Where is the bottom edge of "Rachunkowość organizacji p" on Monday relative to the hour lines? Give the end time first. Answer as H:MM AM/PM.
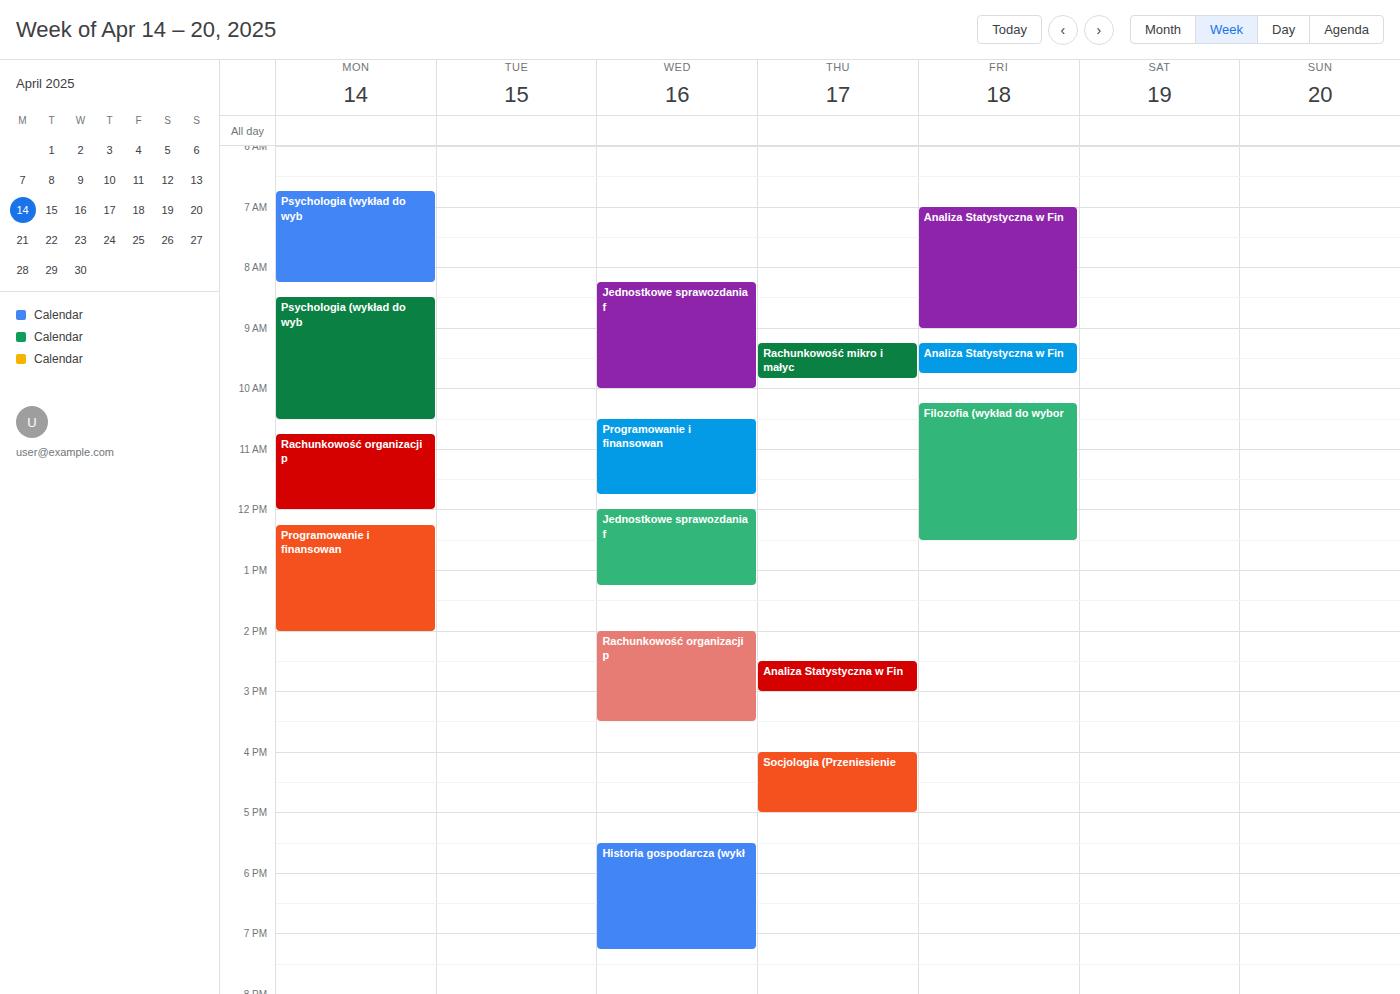
12:00 PM -- exactly on the 12 PM line.